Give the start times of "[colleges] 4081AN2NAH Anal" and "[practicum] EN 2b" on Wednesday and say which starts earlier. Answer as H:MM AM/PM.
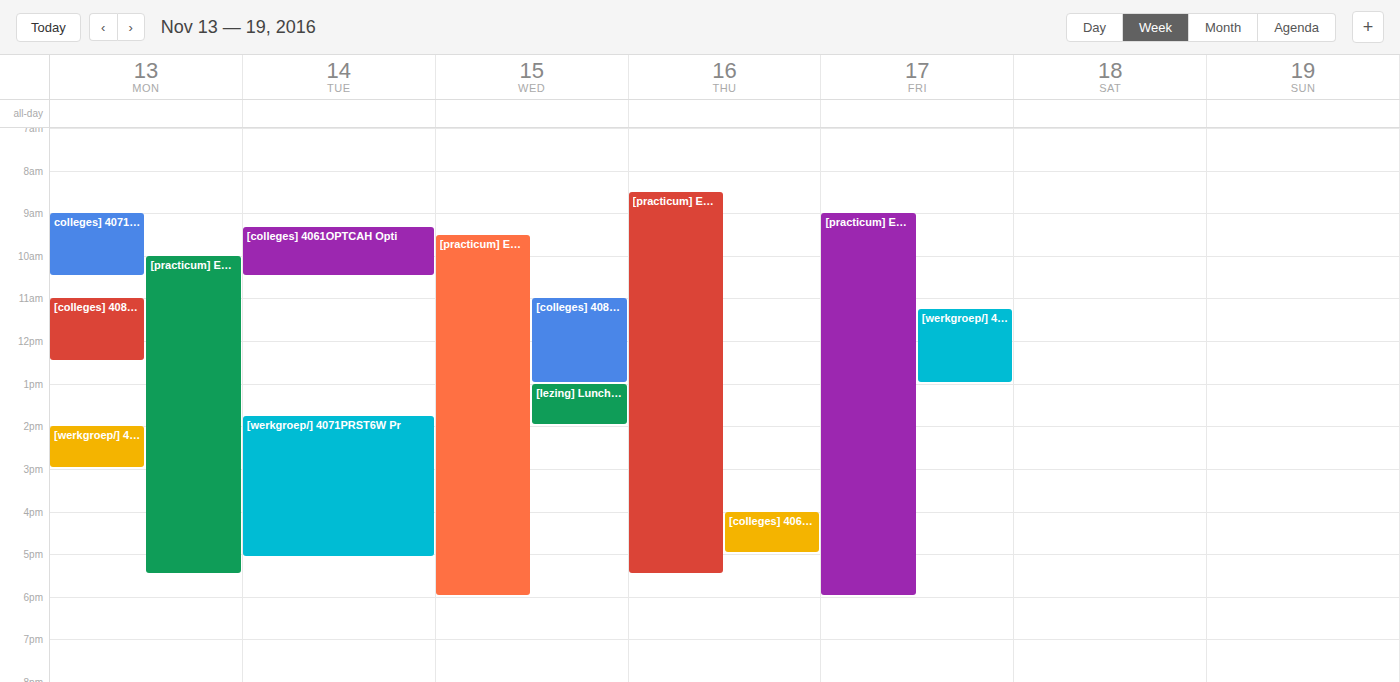
"[practicum] EN 2b" 9:30 AM; "[colleges] 4081AN2NAH Anal" 11:00 AM.